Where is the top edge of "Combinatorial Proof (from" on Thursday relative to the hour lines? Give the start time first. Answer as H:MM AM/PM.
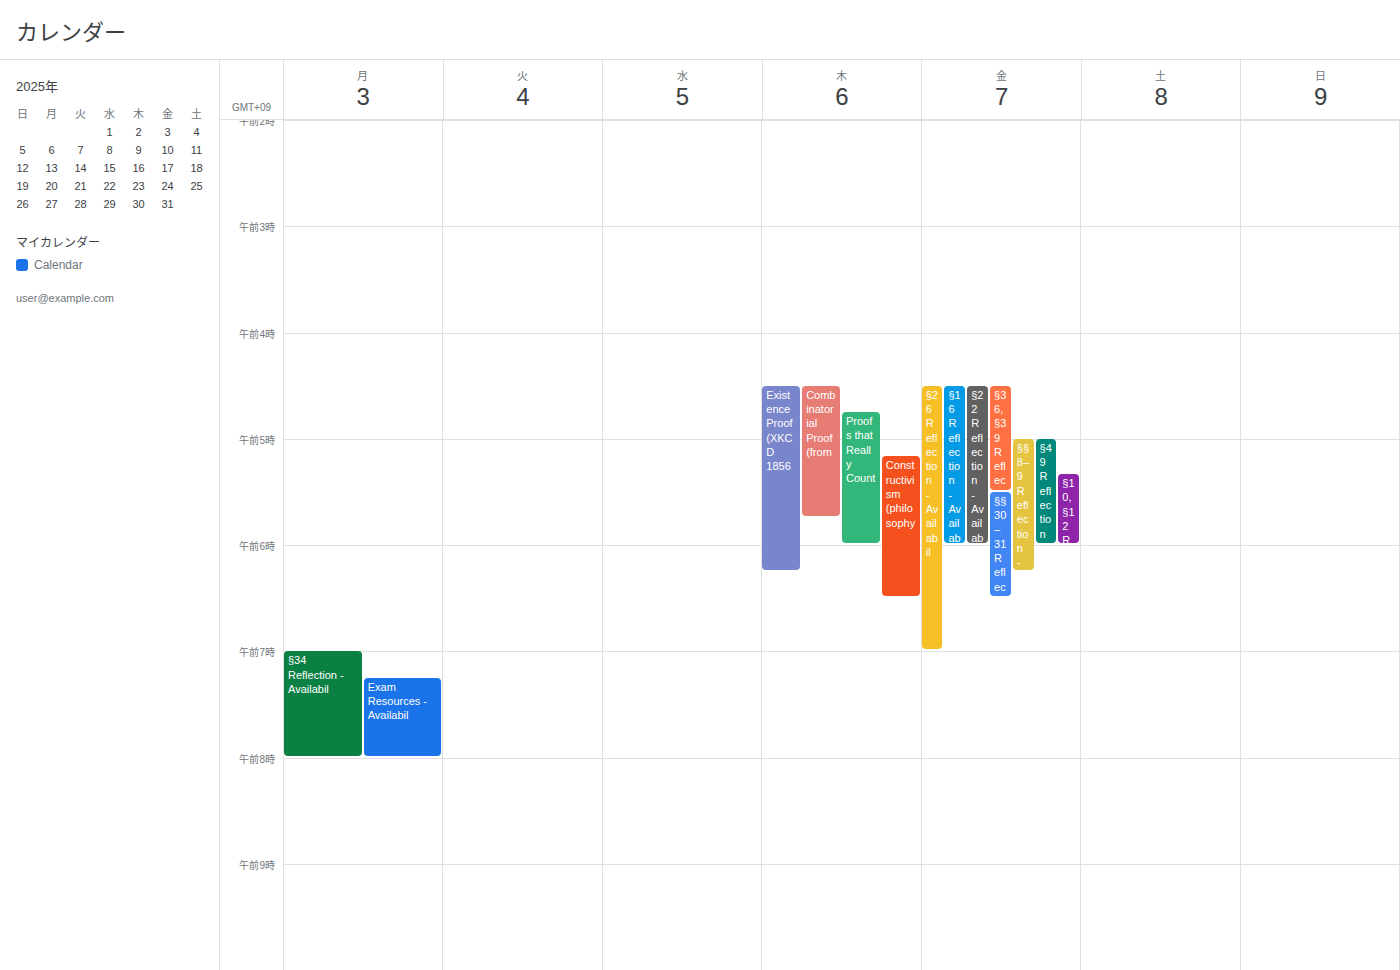
4:30 AM -- halfway between the 4 AM and 5 AM lines.